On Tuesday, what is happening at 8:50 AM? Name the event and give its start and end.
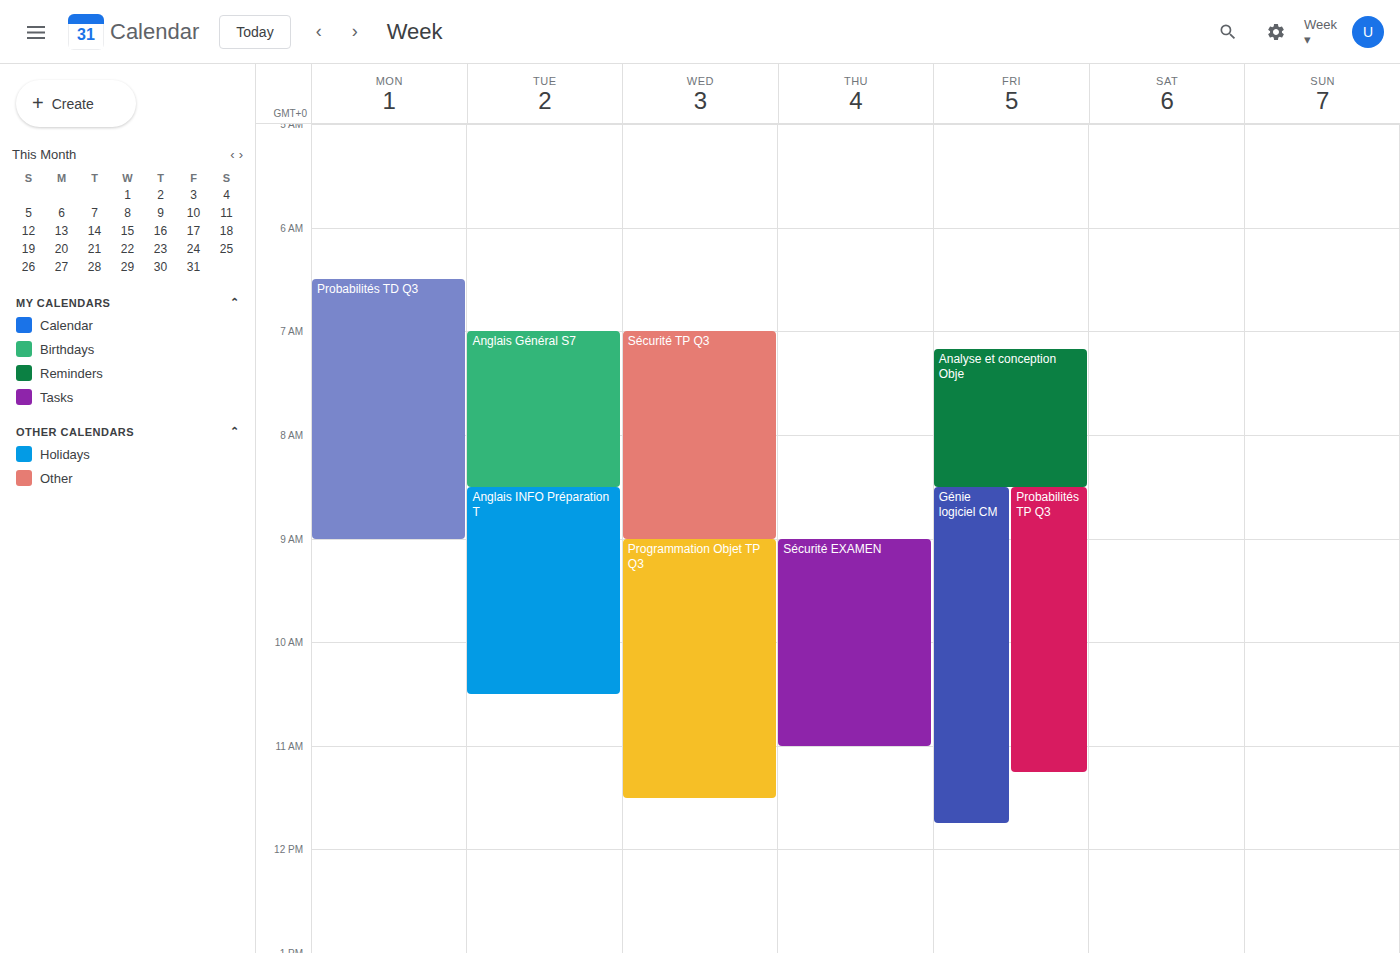
"Anglais INFO Préparation T", 8:30 AM to 10:30 AM